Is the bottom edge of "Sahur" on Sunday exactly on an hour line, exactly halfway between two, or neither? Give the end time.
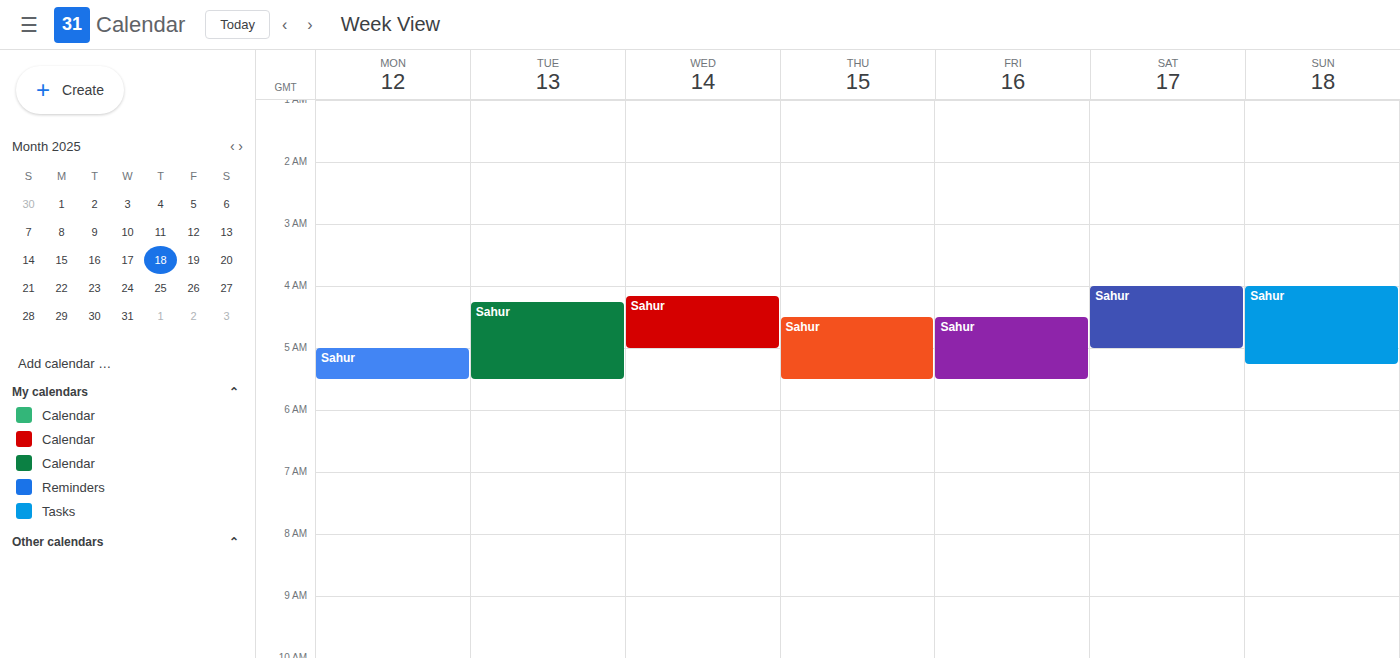
5:15 AM -- neither: a quarter of the way from the 5 AM line to the 6 AM line.